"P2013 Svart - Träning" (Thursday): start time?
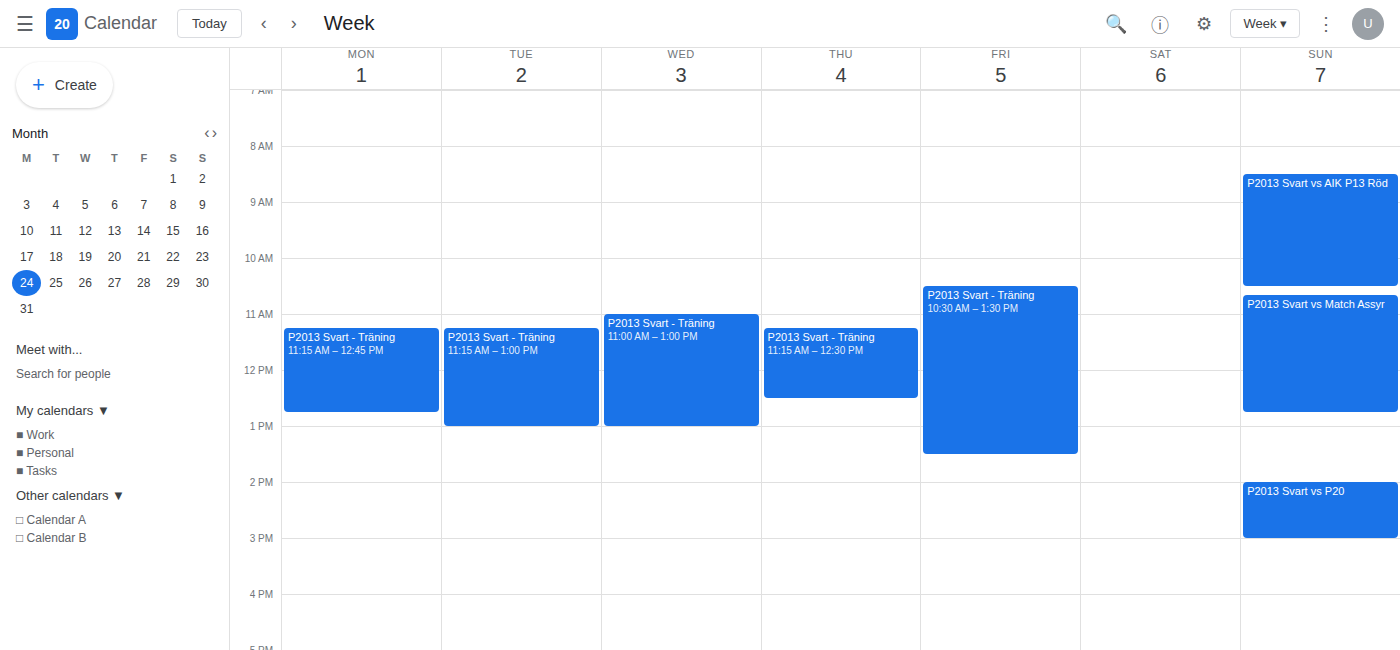
11:15 AM